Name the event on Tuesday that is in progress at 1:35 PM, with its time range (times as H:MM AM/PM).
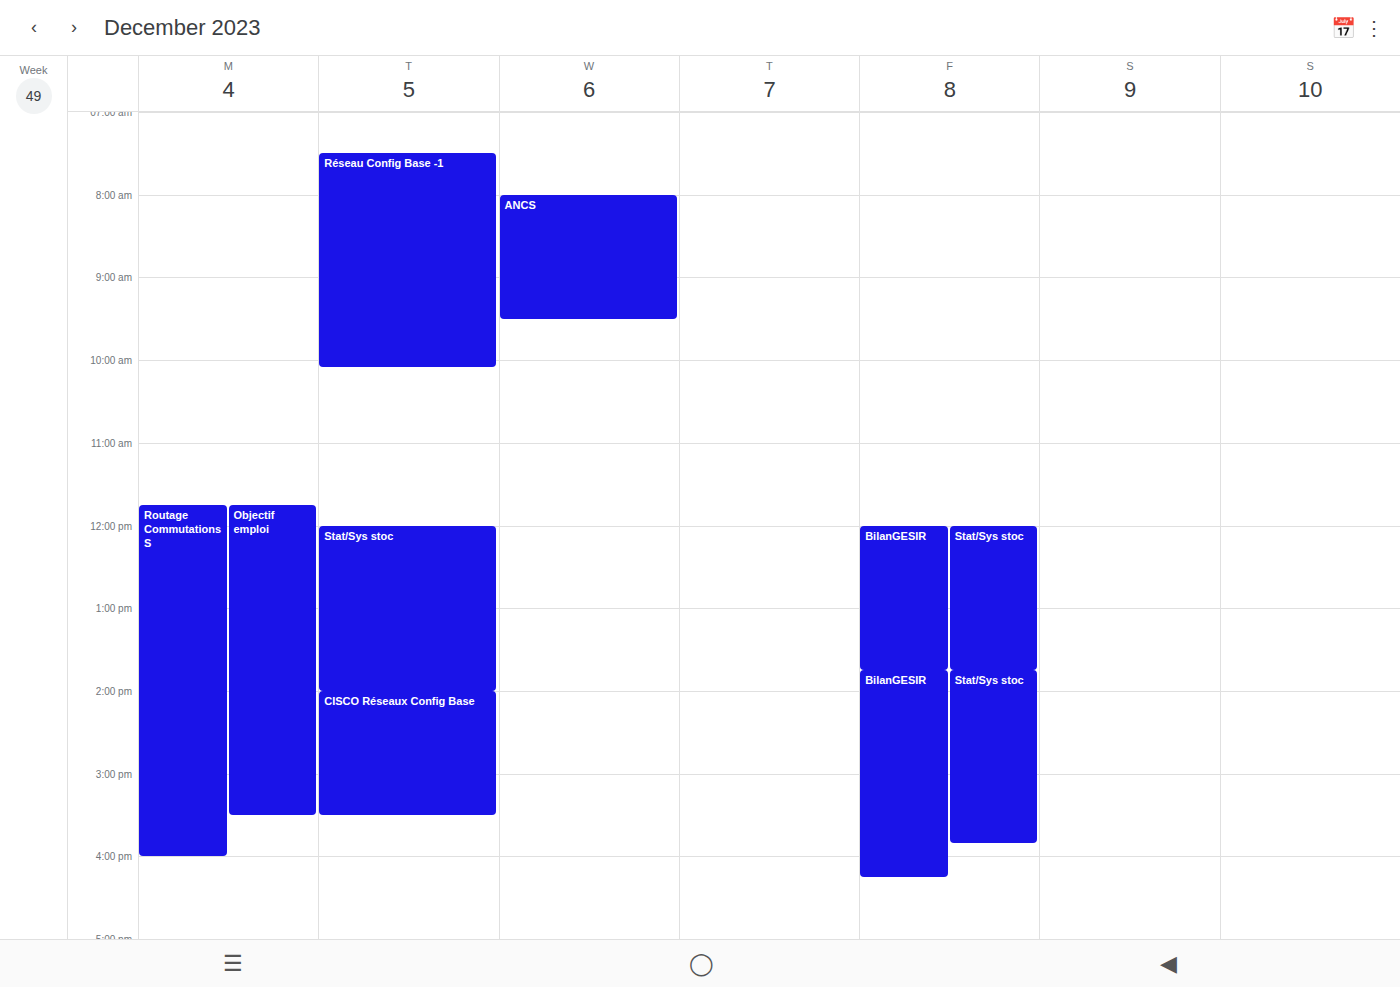
"Stat/Sys stoc", 12:00 PM to 2:00 PM